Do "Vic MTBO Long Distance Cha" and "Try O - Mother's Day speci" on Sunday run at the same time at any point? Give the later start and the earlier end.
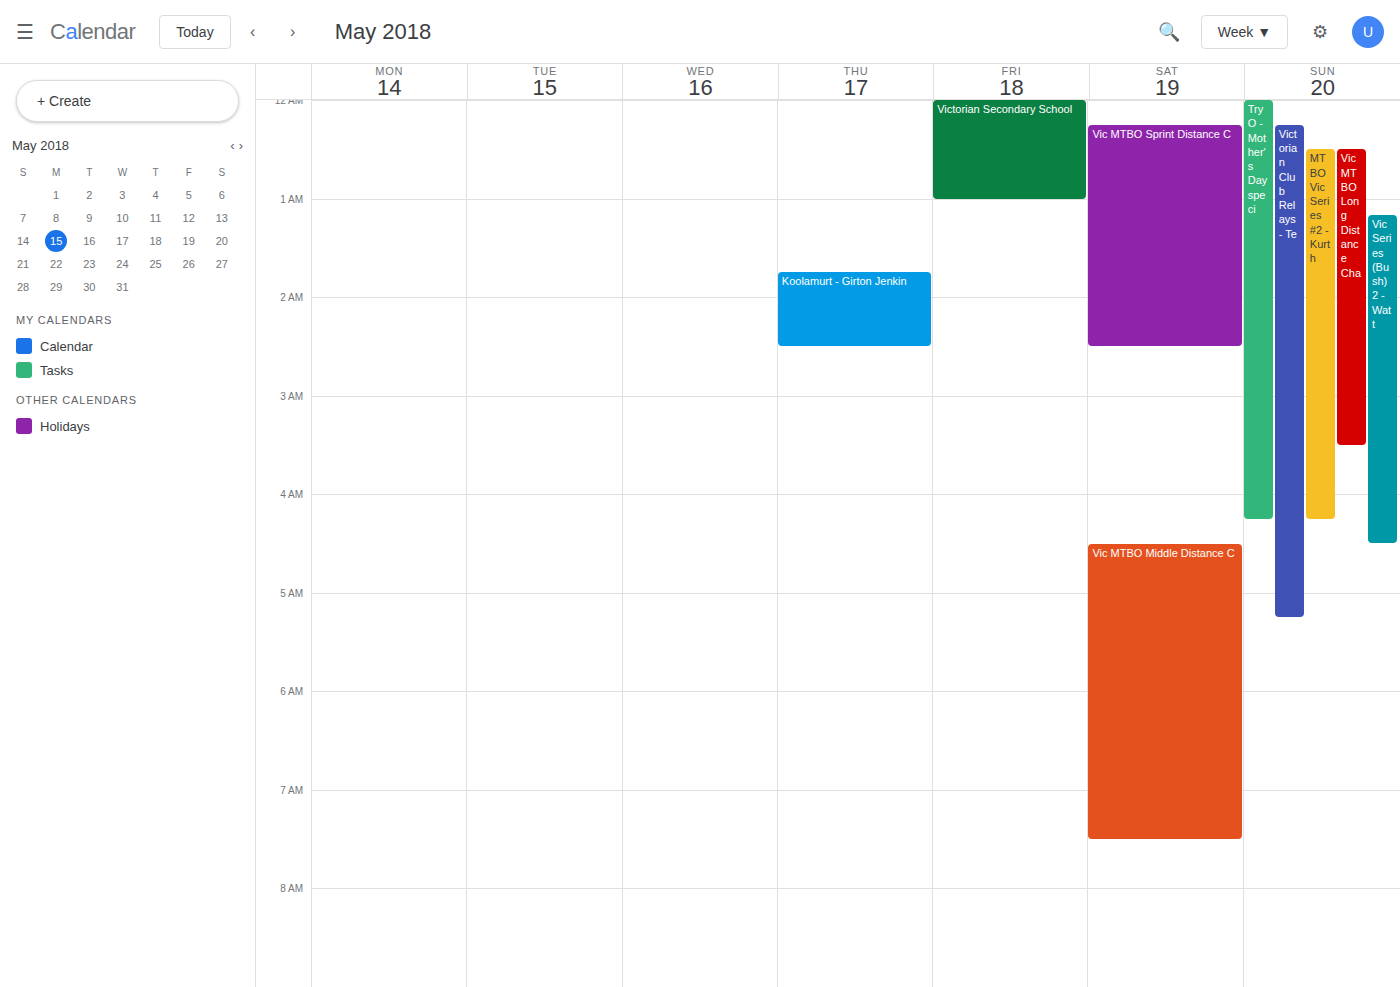
"Vic MTBO Long Distance Cha" runs 12:30 AM to 3:30 AM, inside "Try O - Mother's Day speci" -- they overlap.